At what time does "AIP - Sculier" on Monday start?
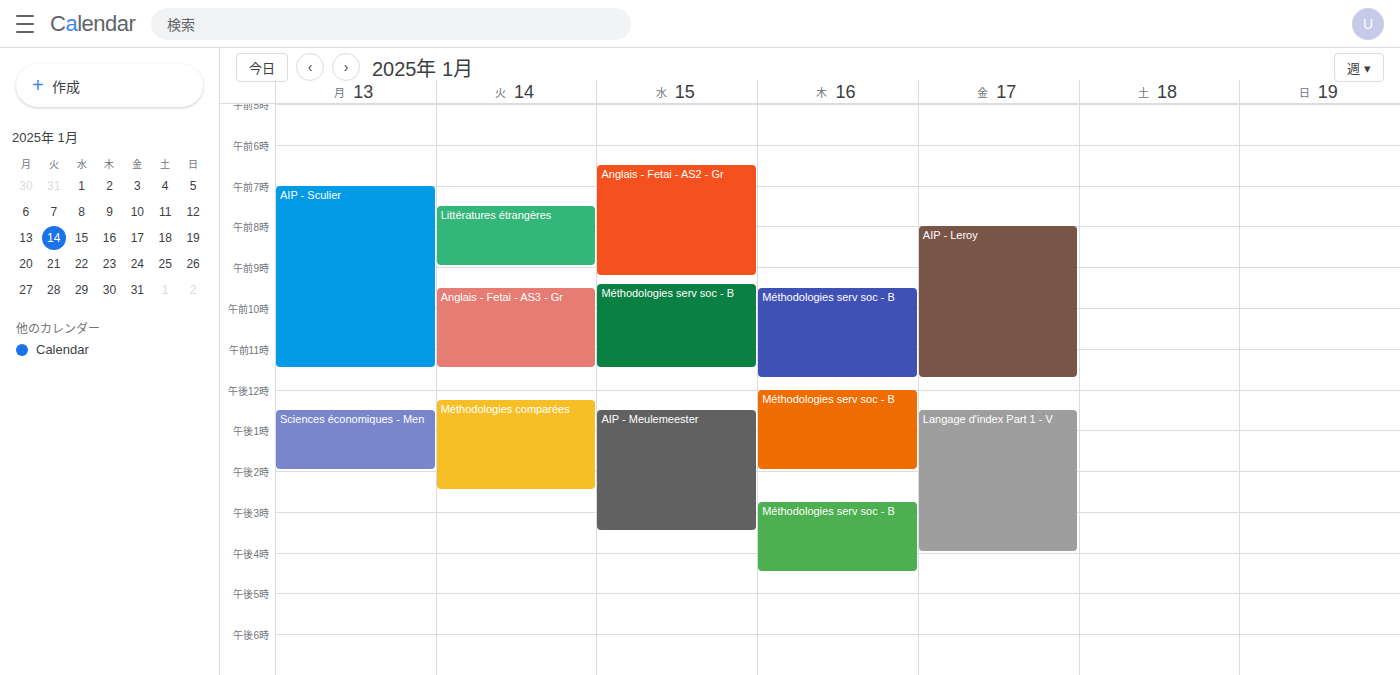
7:00 AM